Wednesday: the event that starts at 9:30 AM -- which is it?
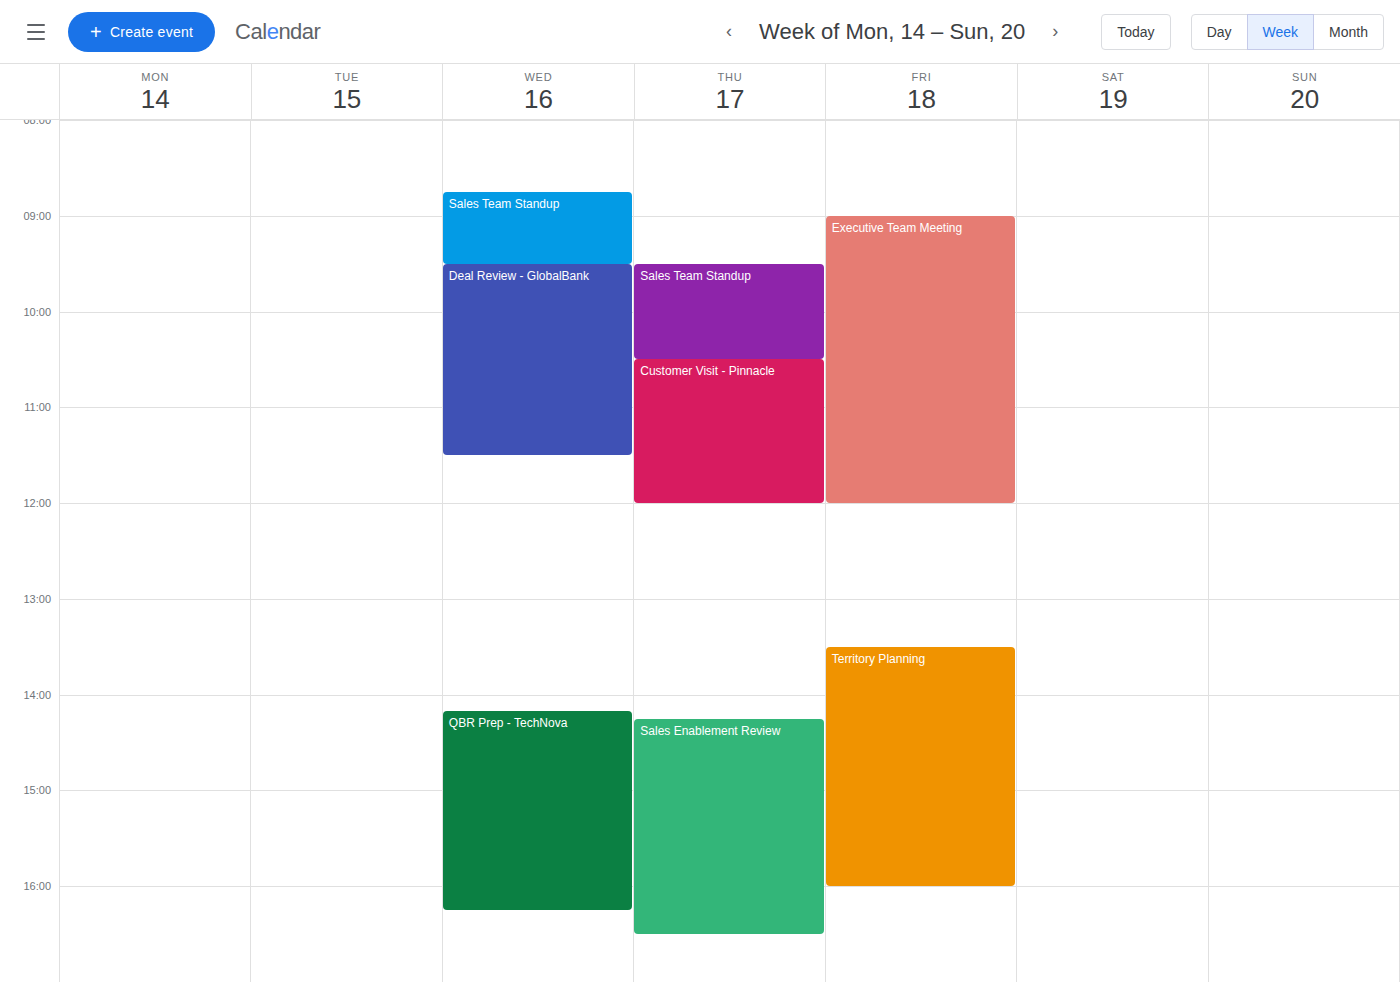
"Deal Review - GlobalBank"